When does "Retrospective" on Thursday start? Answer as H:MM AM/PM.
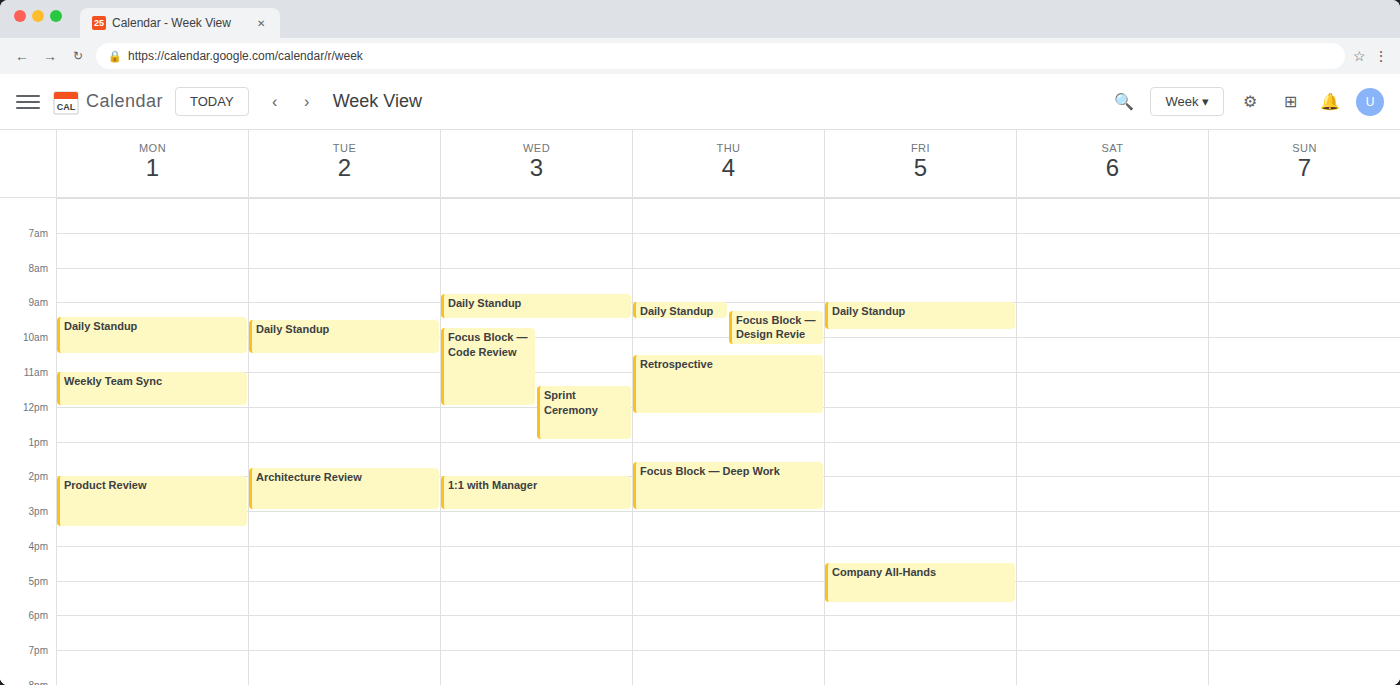
10:30 AM